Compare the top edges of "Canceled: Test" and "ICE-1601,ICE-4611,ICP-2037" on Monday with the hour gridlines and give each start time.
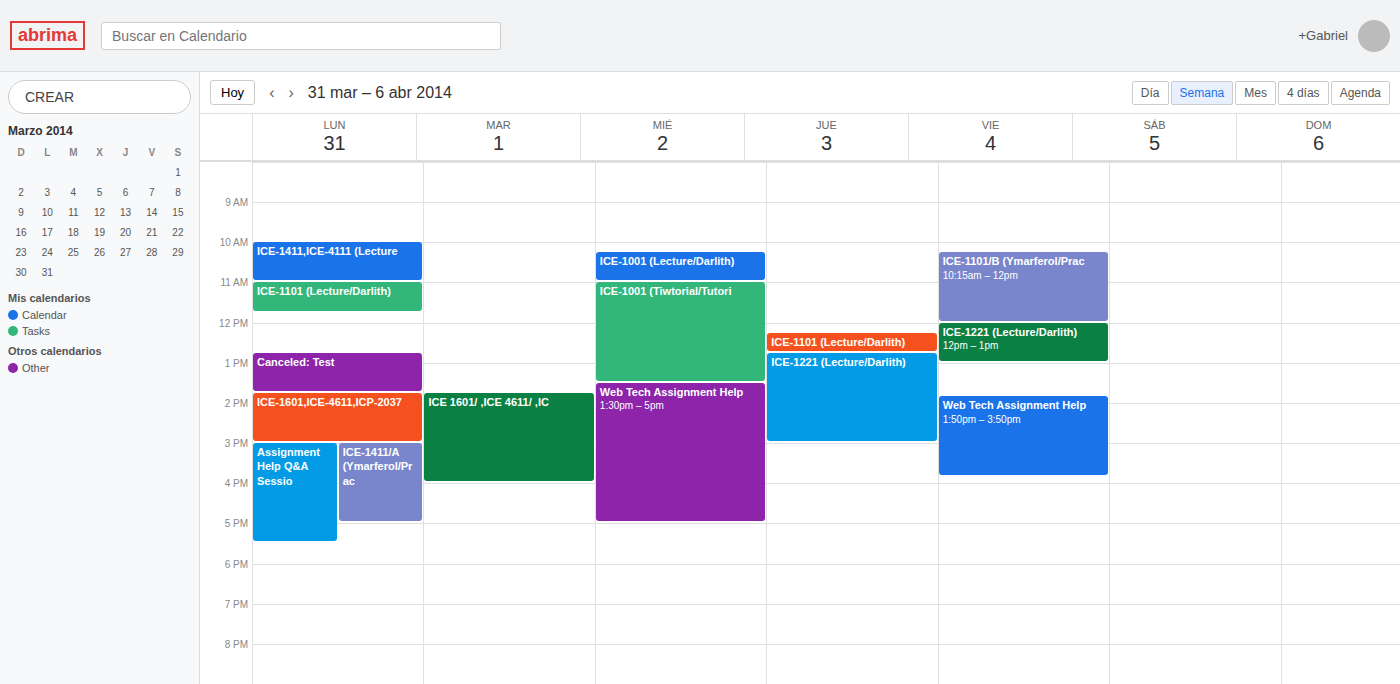
"Canceled: Test": 12:45 PM, neither: three quarters of the way from the 12 PM line to the 1 PM line. "ICE-1601,ICE-4611,ICP-2037": 1:45 PM, neither: three quarters of the way from the 1 PM line to the 2 PM line.